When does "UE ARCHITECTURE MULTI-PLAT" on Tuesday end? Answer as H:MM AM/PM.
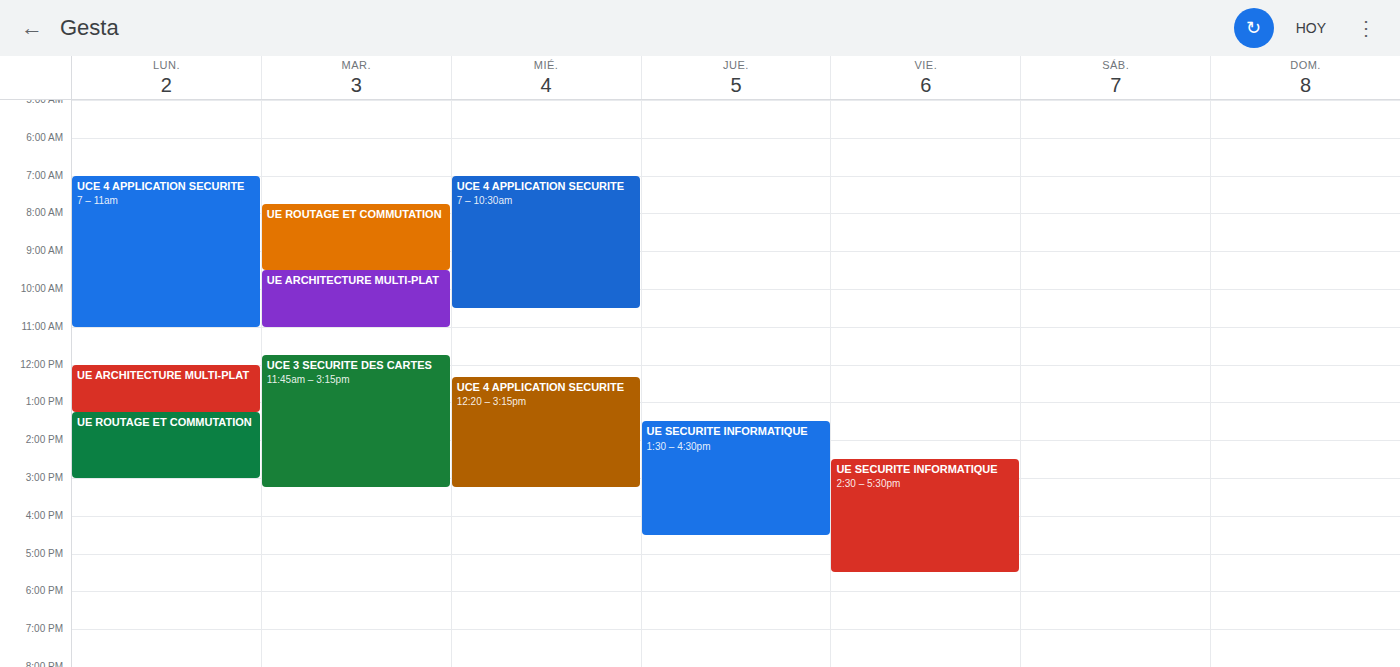
11:00 AM